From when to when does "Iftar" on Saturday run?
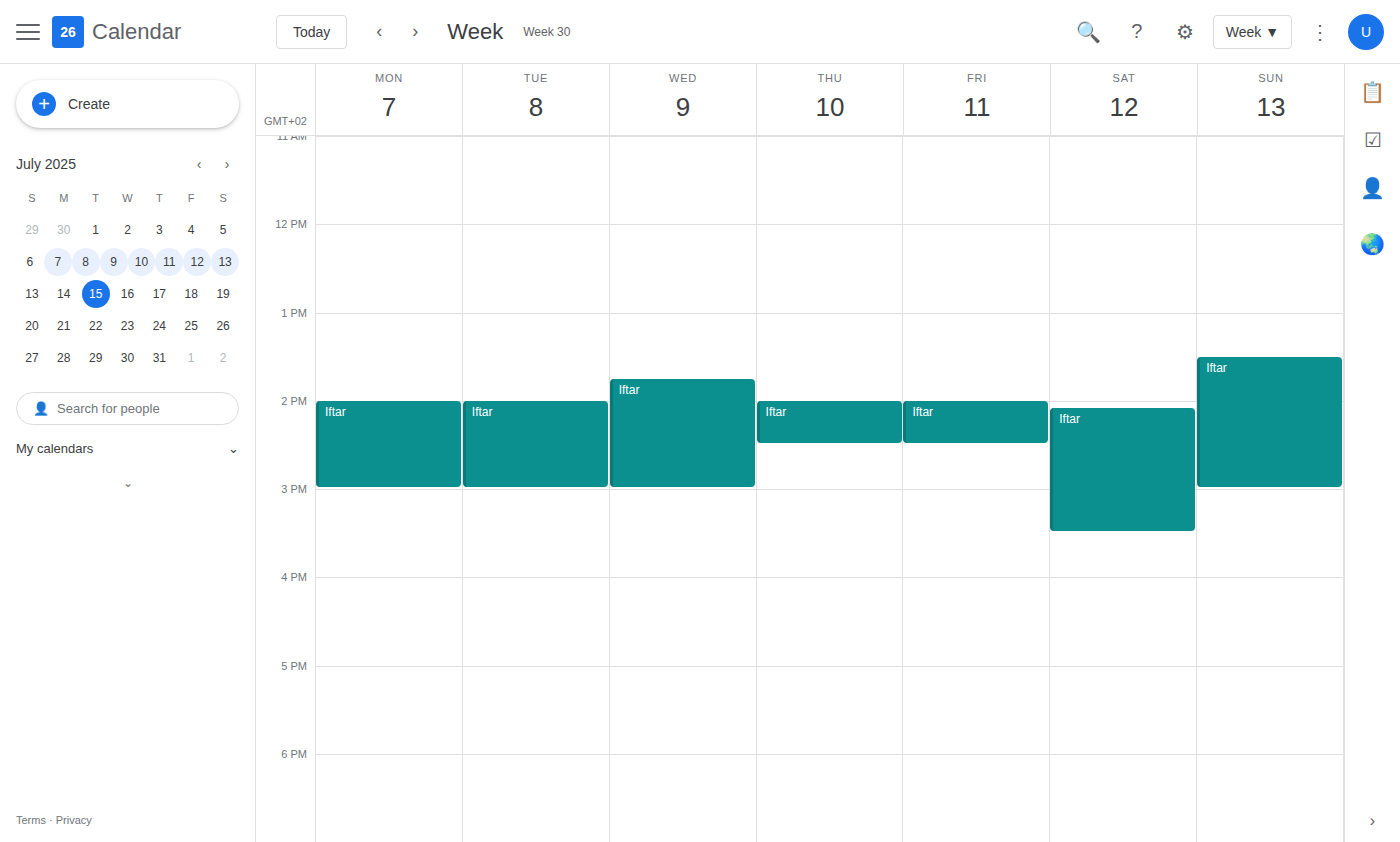
2:05 PM to 3:30 PM